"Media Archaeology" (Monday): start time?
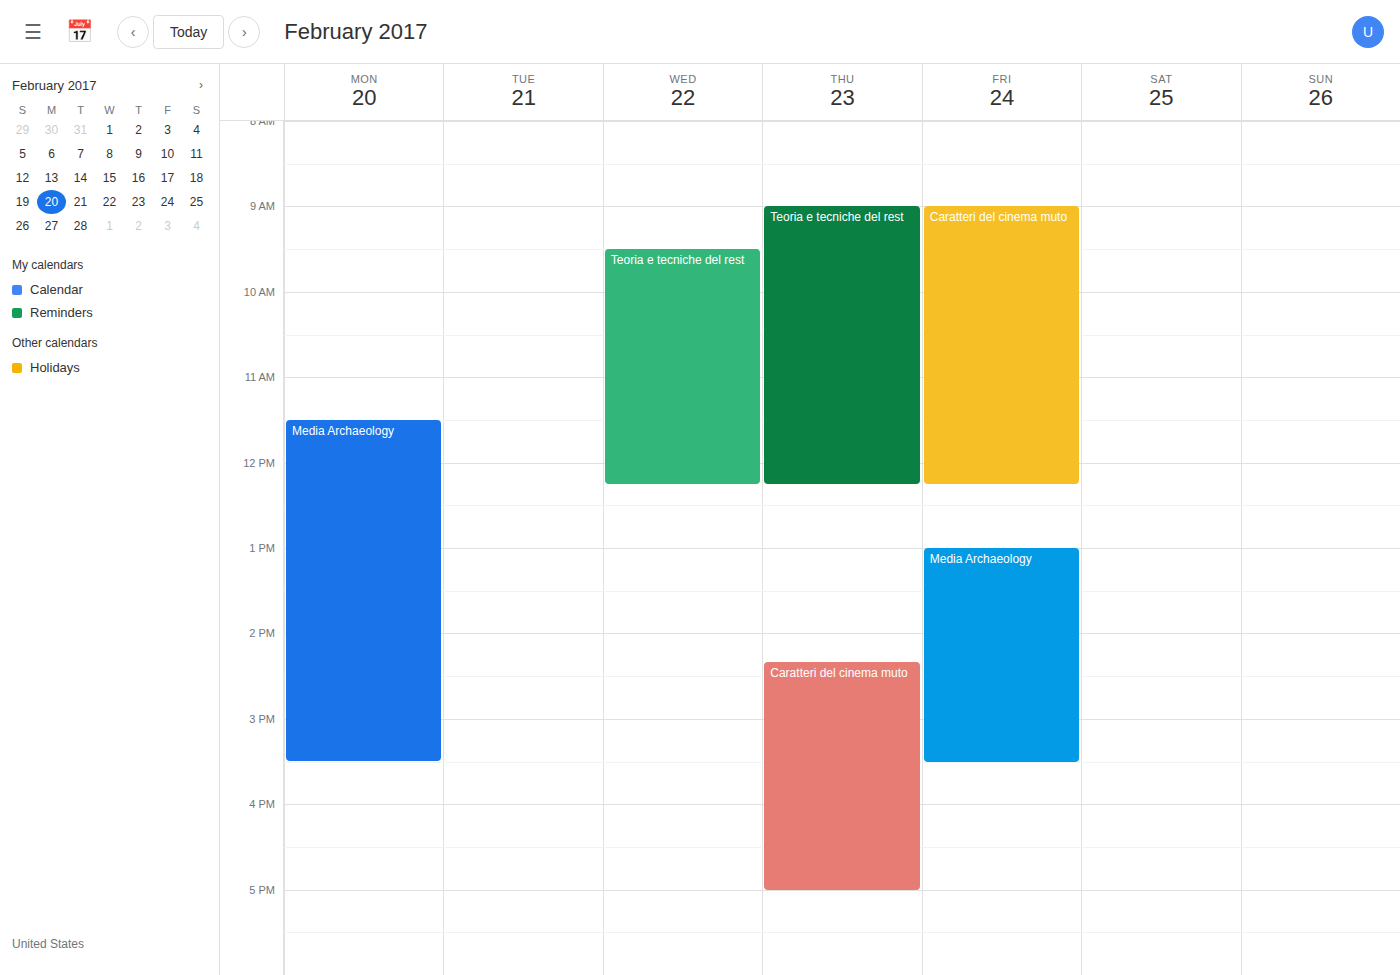
11:30 AM